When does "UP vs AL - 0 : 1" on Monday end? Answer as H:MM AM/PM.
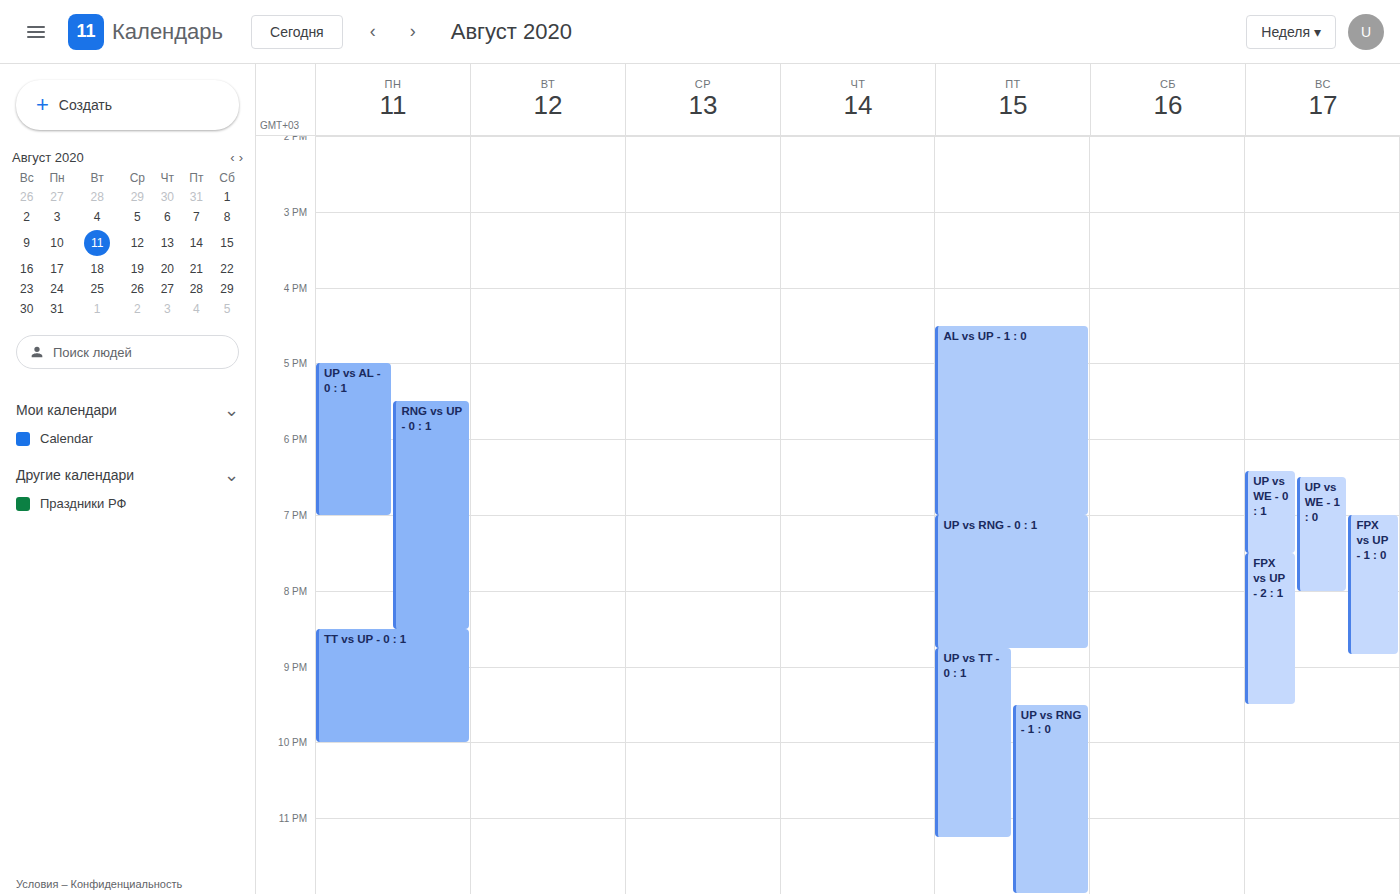
7:00 PM